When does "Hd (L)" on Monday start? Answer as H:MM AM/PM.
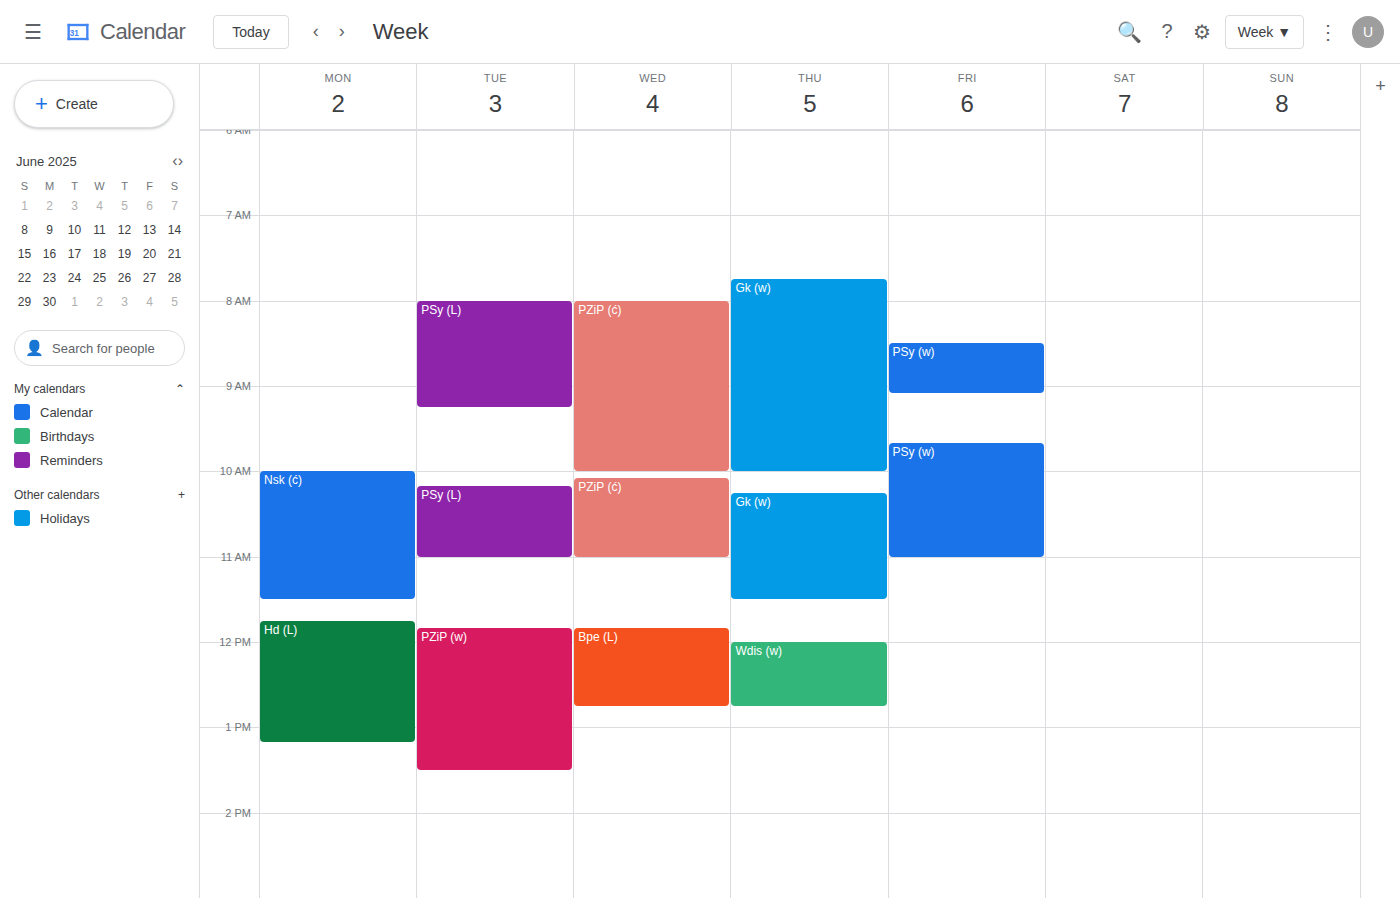
11:45 AM